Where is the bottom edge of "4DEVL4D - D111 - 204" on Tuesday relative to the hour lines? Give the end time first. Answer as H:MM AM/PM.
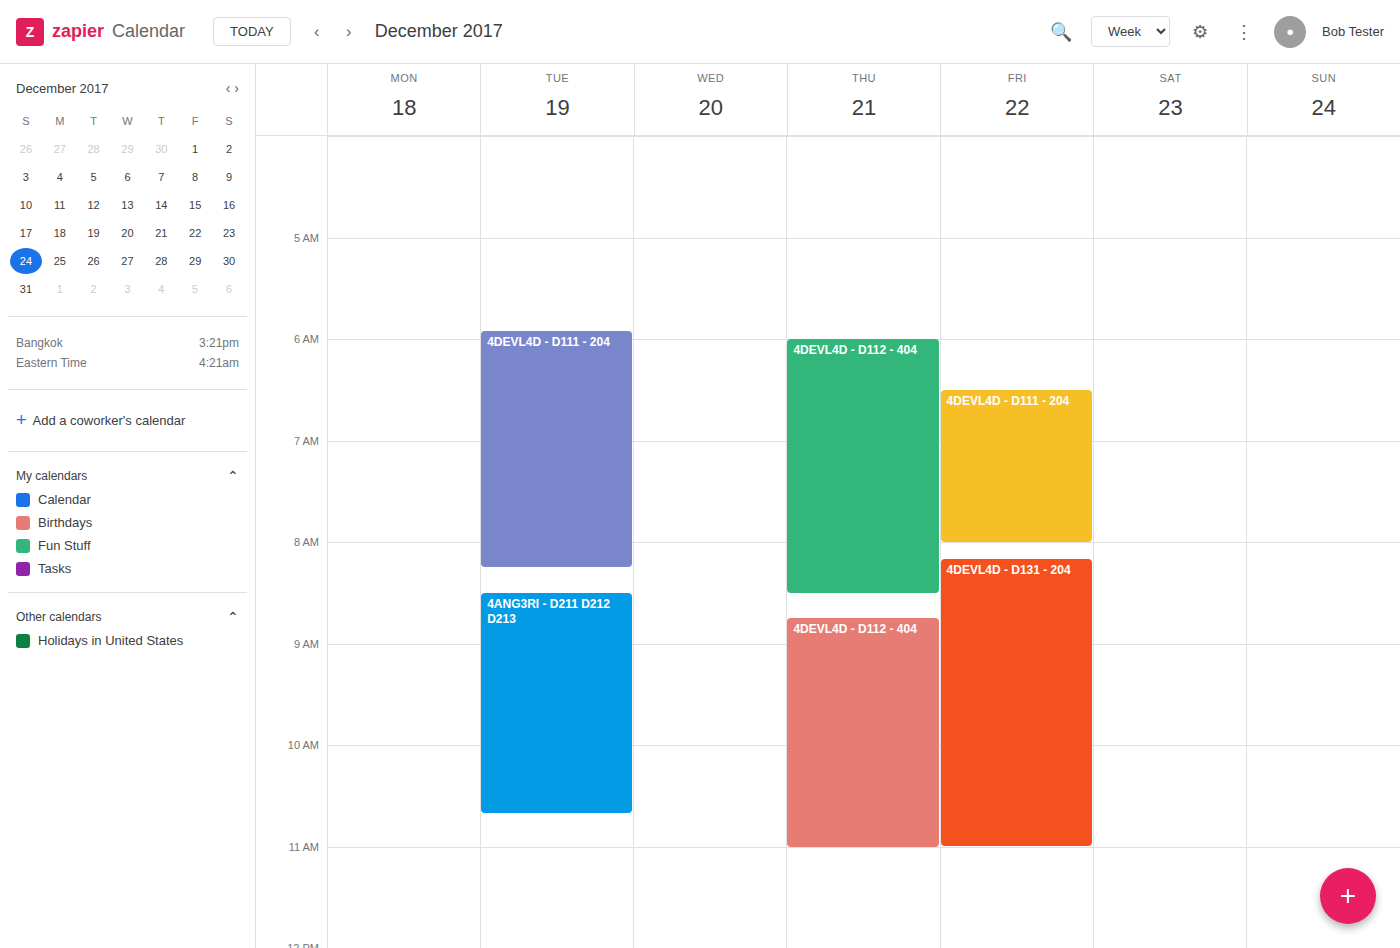
8:15 AM -- neither: a quarter of the way from the 8 AM line to the 9 AM line.